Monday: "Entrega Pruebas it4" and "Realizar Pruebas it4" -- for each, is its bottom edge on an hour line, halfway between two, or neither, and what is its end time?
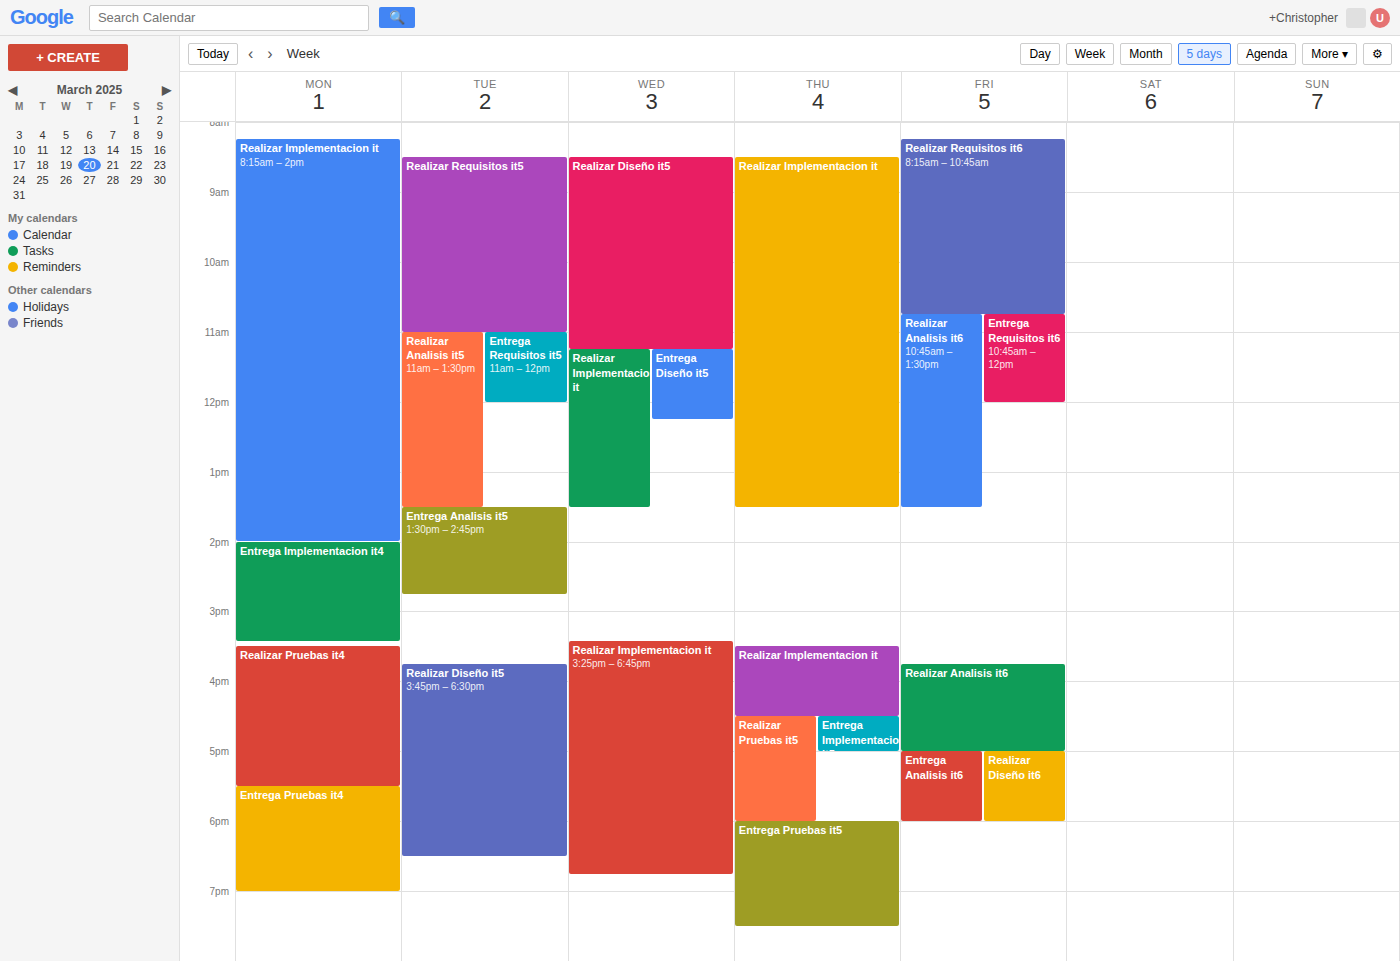
"Entrega Pruebas it4": 7:00 PM, exactly on the 7 PM line. "Realizar Pruebas it4": 5:30 PM, halfway between the 5 PM and 6 PM lines.